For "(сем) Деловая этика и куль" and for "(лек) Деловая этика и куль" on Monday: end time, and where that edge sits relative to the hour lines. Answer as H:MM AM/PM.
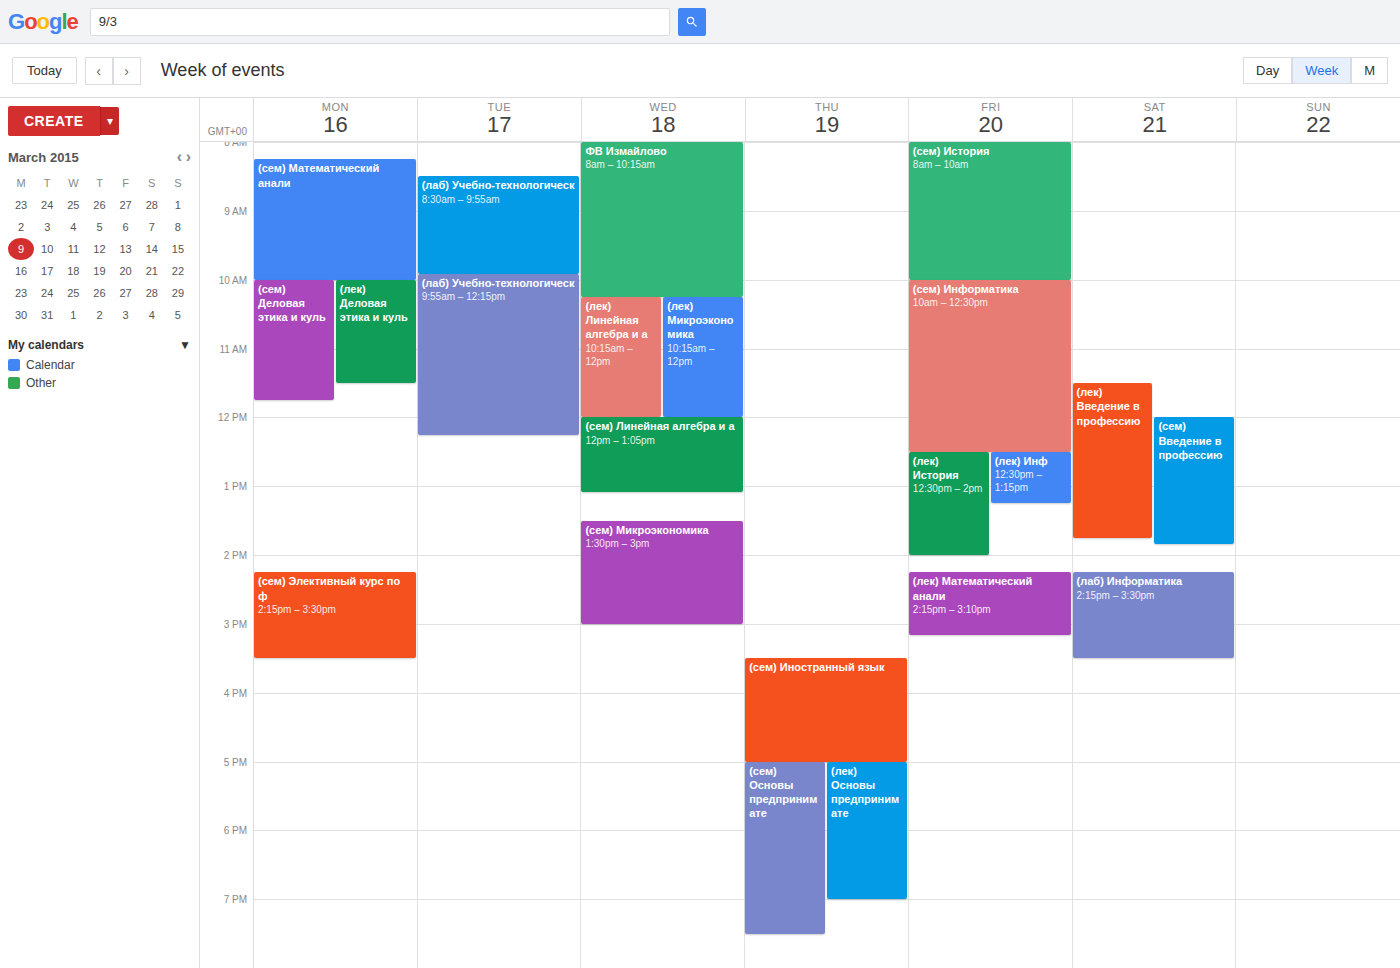
"(сем) Деловая этика и куль": 11:45 AM, neither: three quarters of the way from the 11 AM line to the 12 PM line. "(лек) Деловая этика и куль": 11:30 AM, halfway between the 11 AM and 12 PM lines.